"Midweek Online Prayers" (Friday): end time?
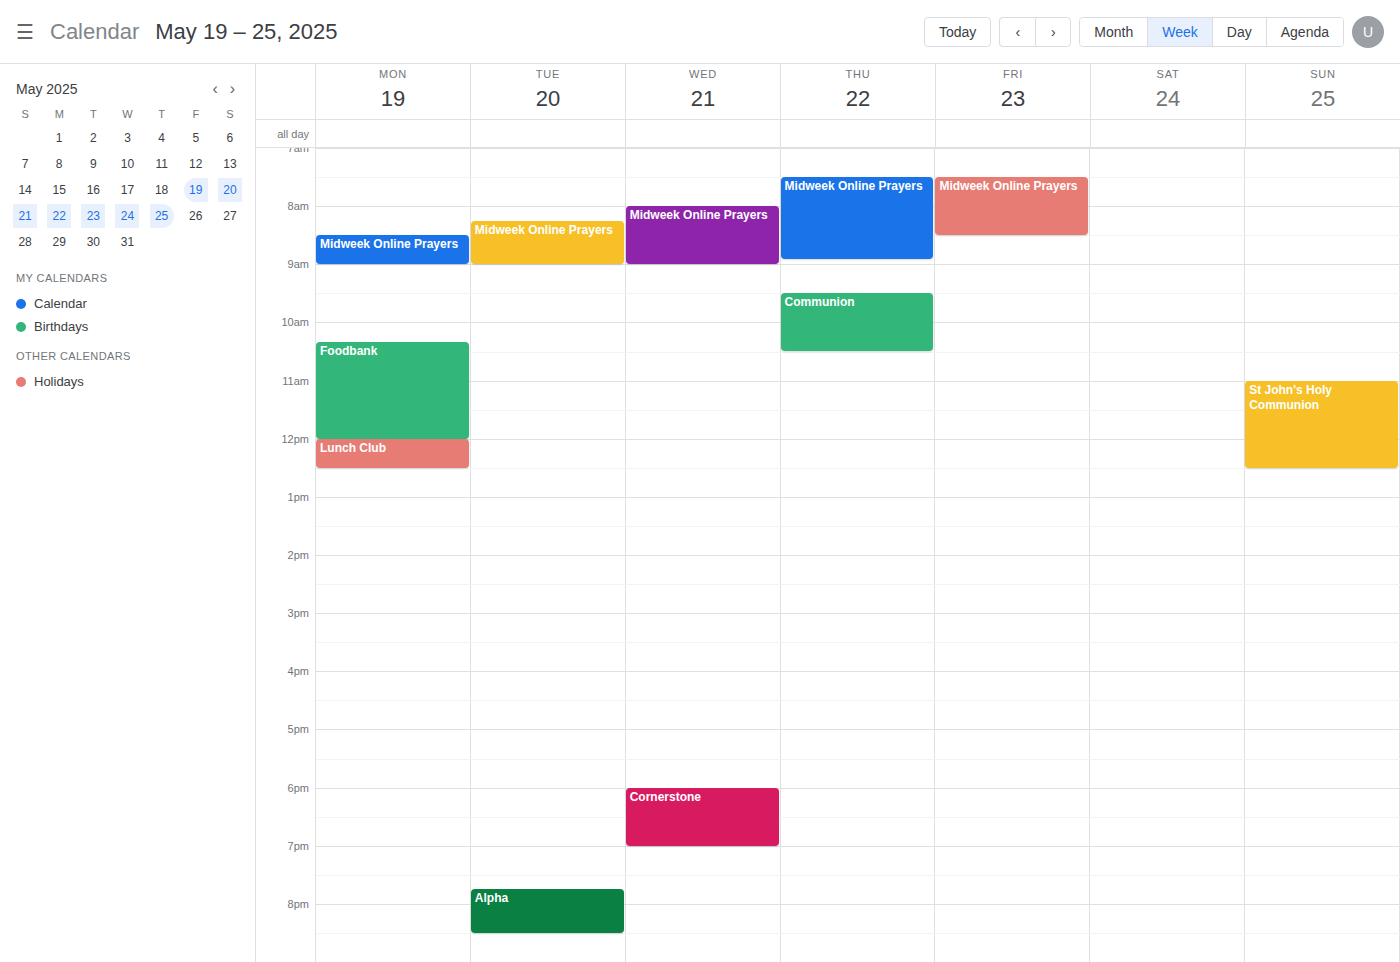
8:30 AM